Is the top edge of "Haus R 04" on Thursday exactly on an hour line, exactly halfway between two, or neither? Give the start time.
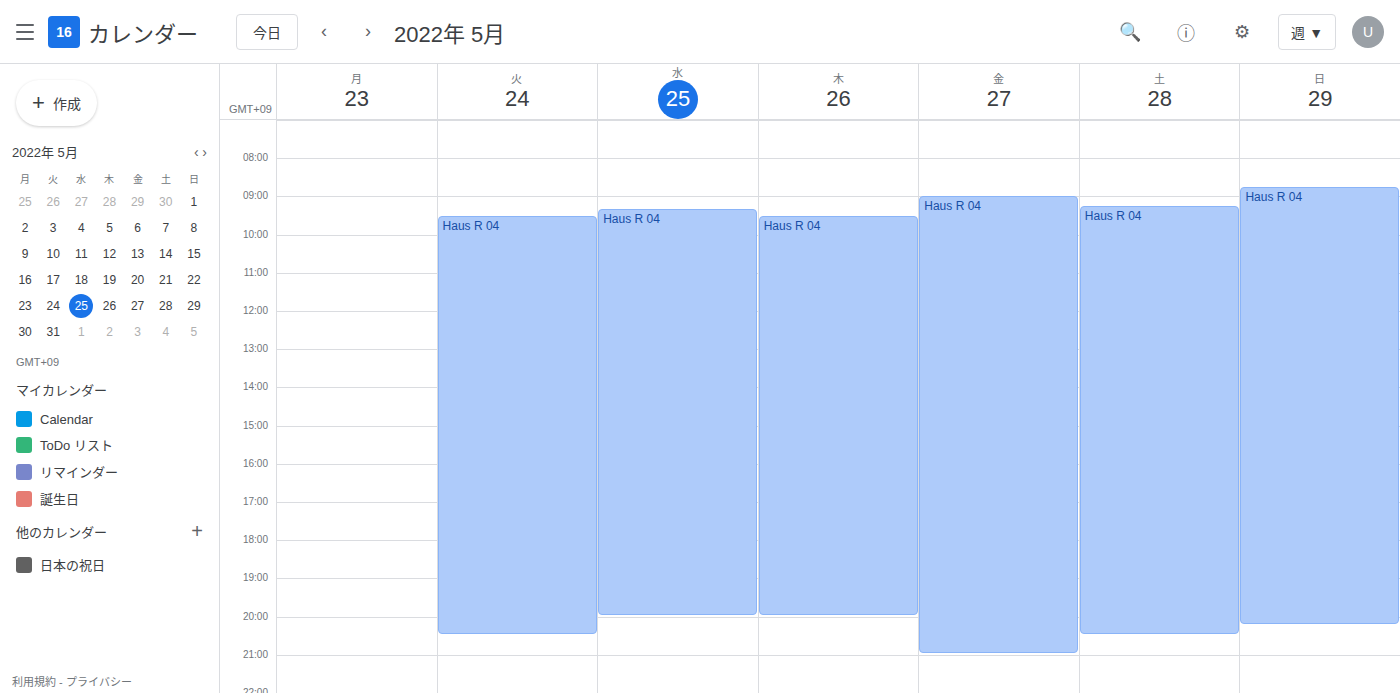
9:30 AM -- halfway between the 9 AM and 10 AM lines.